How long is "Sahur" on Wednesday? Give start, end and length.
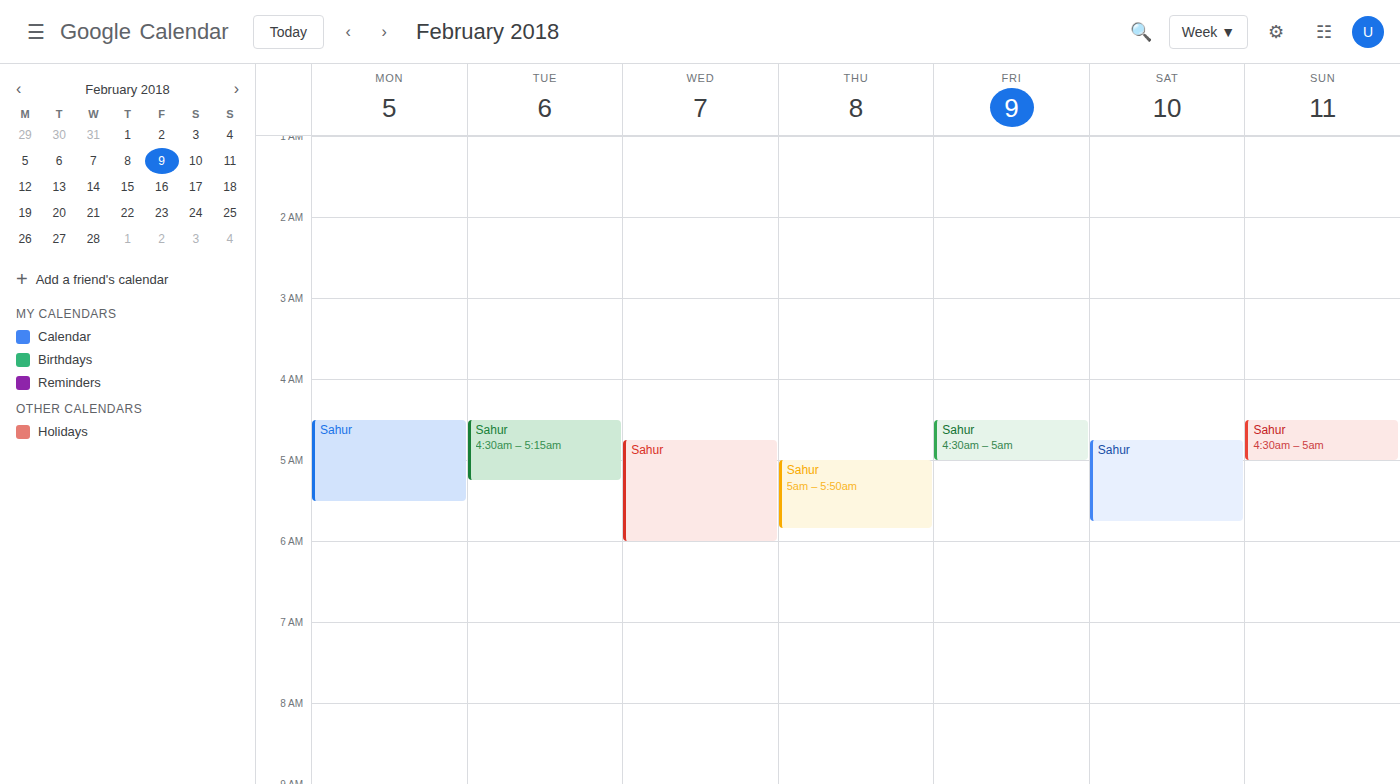
4:45 AM to 6:00 AM, 1 hour 15 minutes